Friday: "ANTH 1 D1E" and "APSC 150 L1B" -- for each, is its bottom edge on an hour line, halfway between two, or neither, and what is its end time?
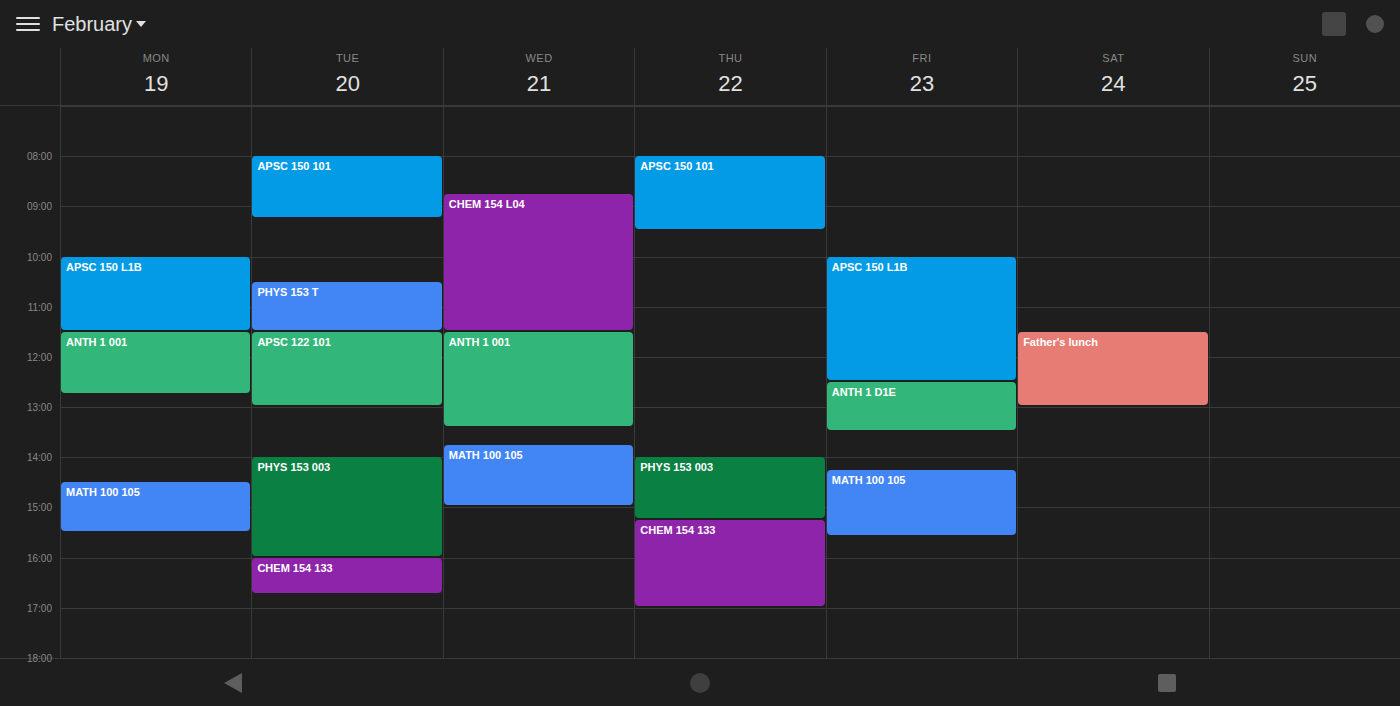
"ANTH 1 D1E": 1:30 PM, halfway between the 1 PM and 2 PM lines. "APSC 150 L1B": 12:30 PM, halfway between the 12 PM and 1 PM lines.